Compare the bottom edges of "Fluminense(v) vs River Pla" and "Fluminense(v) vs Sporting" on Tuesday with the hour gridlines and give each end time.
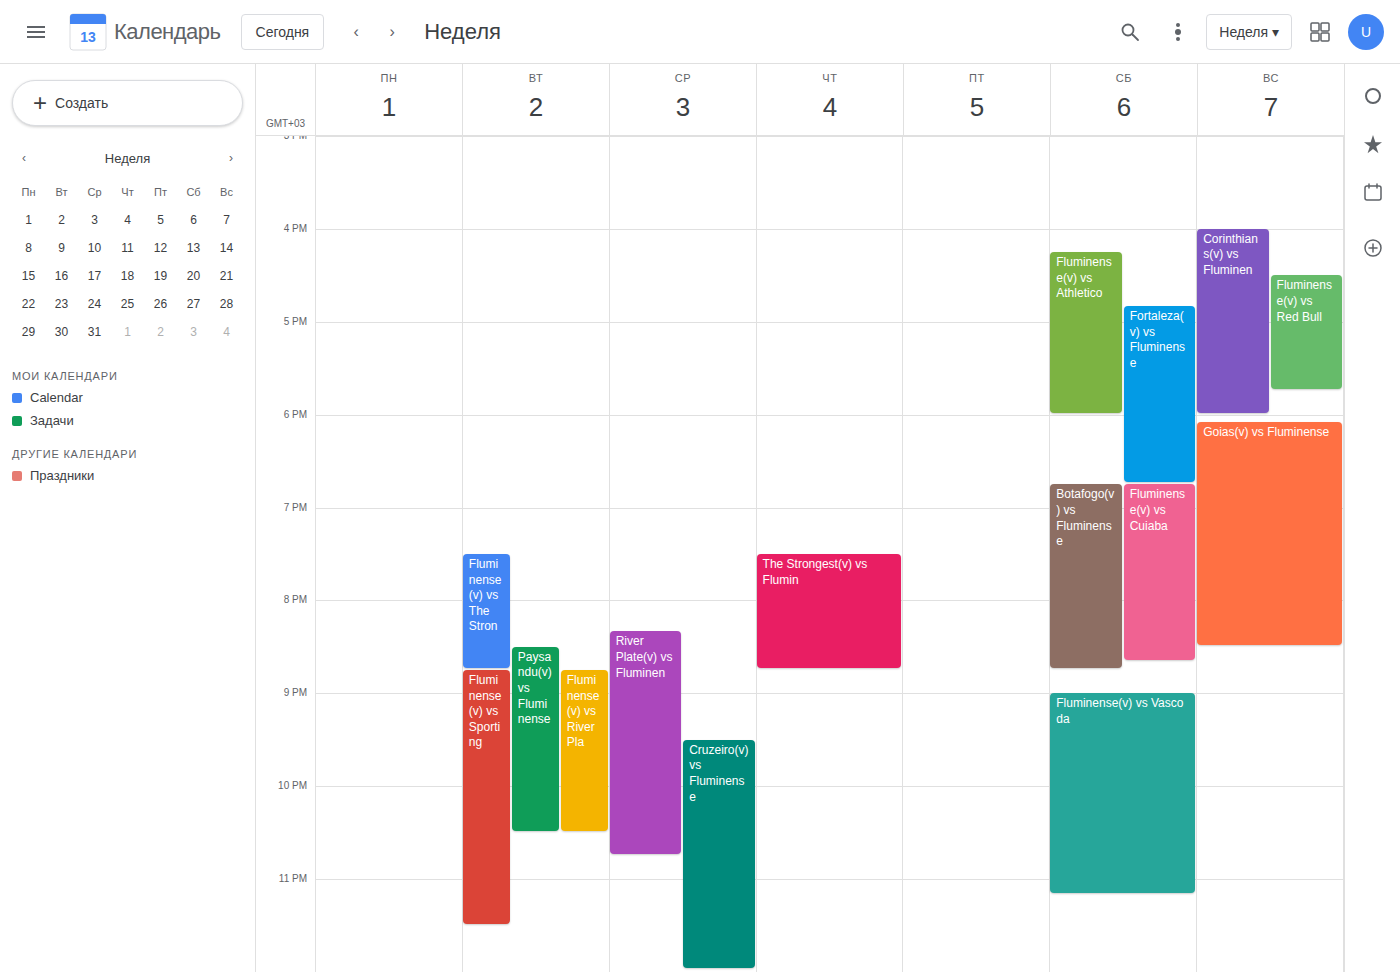
"Fluminense(v) vs River Pla": 10:30 PM, halfway between the 10 PM and 11 PM lines. "Fluminense(v) vs Sporting": 11:30 PM, halfway between the 11 PM and 12 AM lines.